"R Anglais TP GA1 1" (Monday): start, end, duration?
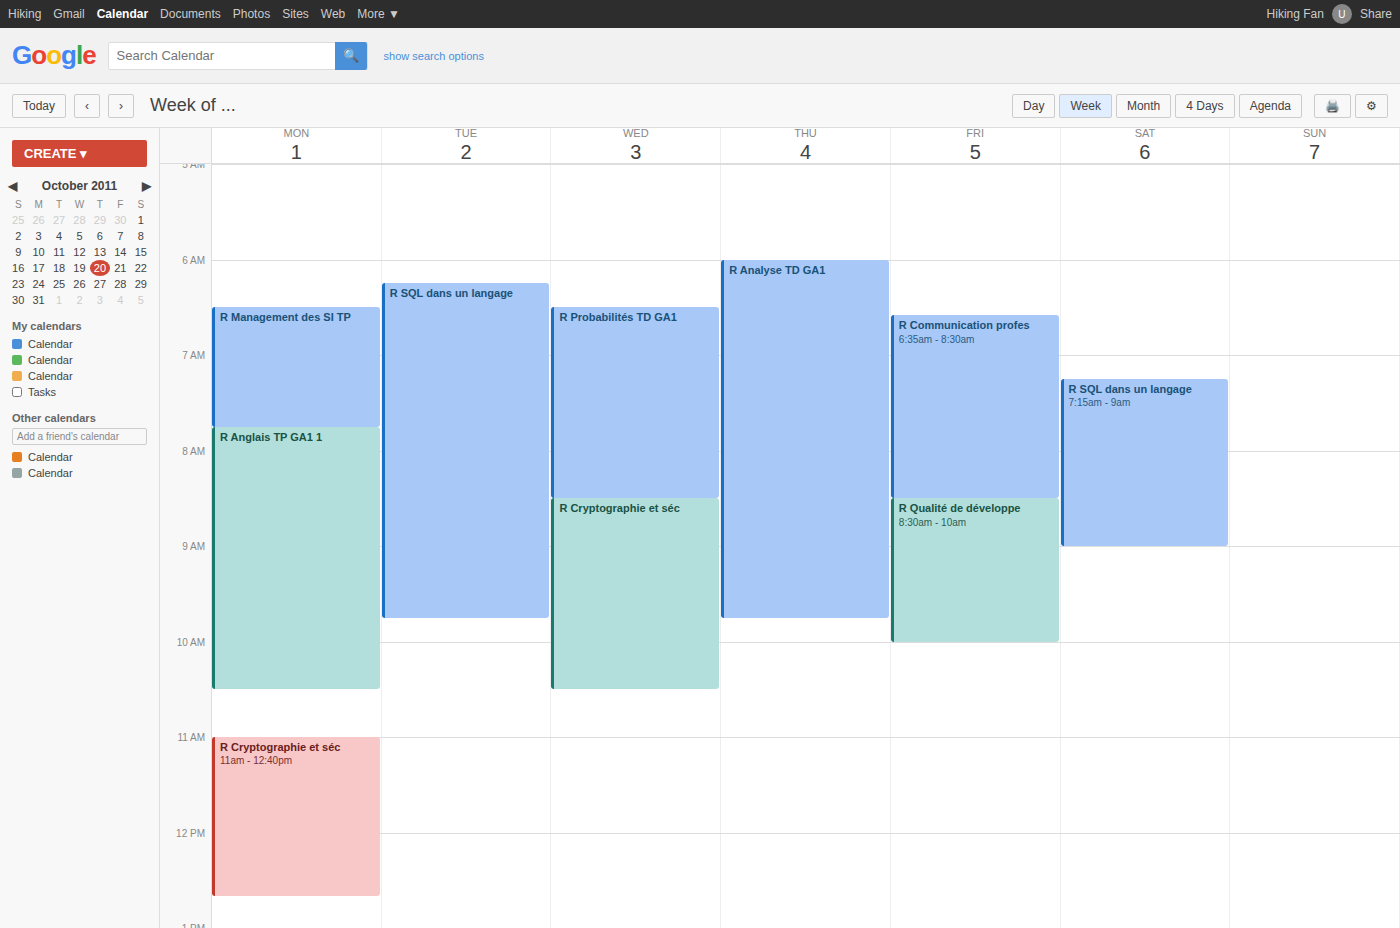
07:45 to 10:30, 2 hours 45 minutes